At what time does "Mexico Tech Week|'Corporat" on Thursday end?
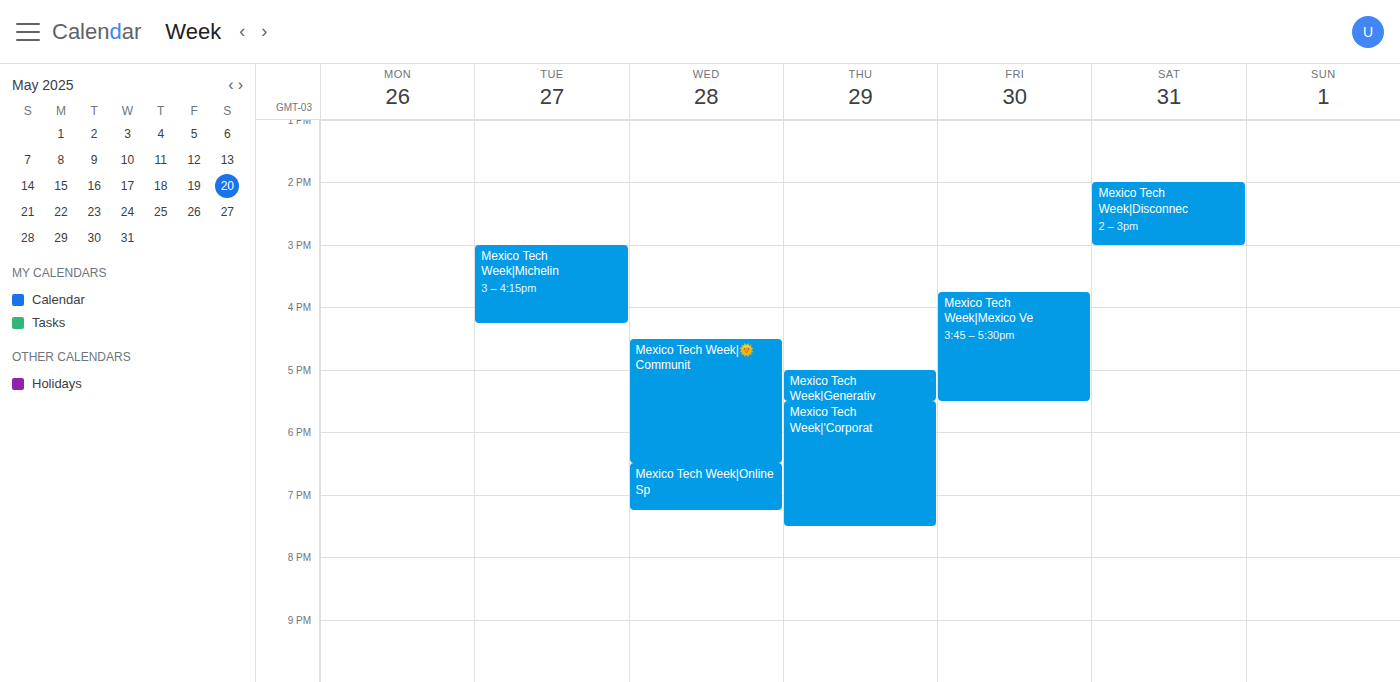
7:30 PM